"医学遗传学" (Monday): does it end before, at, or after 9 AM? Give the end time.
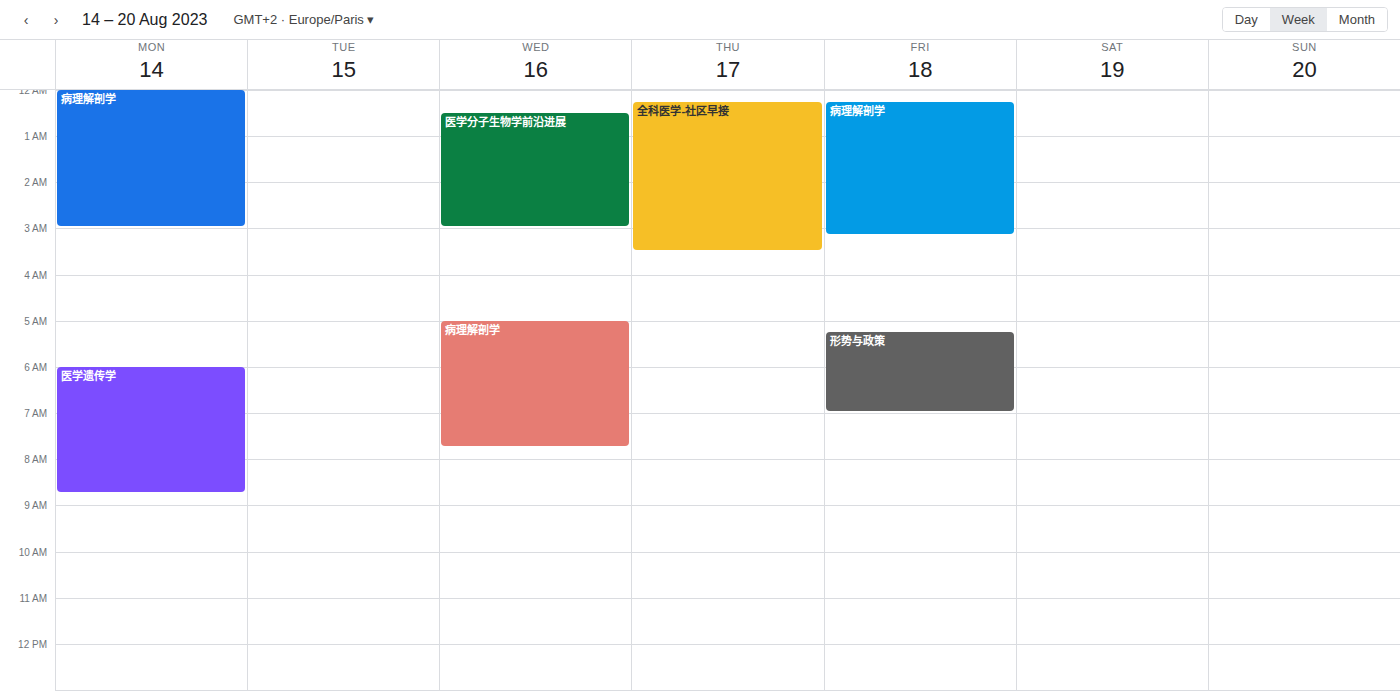
8:45 AM -- before 9 AM, 15 minutes above the 9 AM line.